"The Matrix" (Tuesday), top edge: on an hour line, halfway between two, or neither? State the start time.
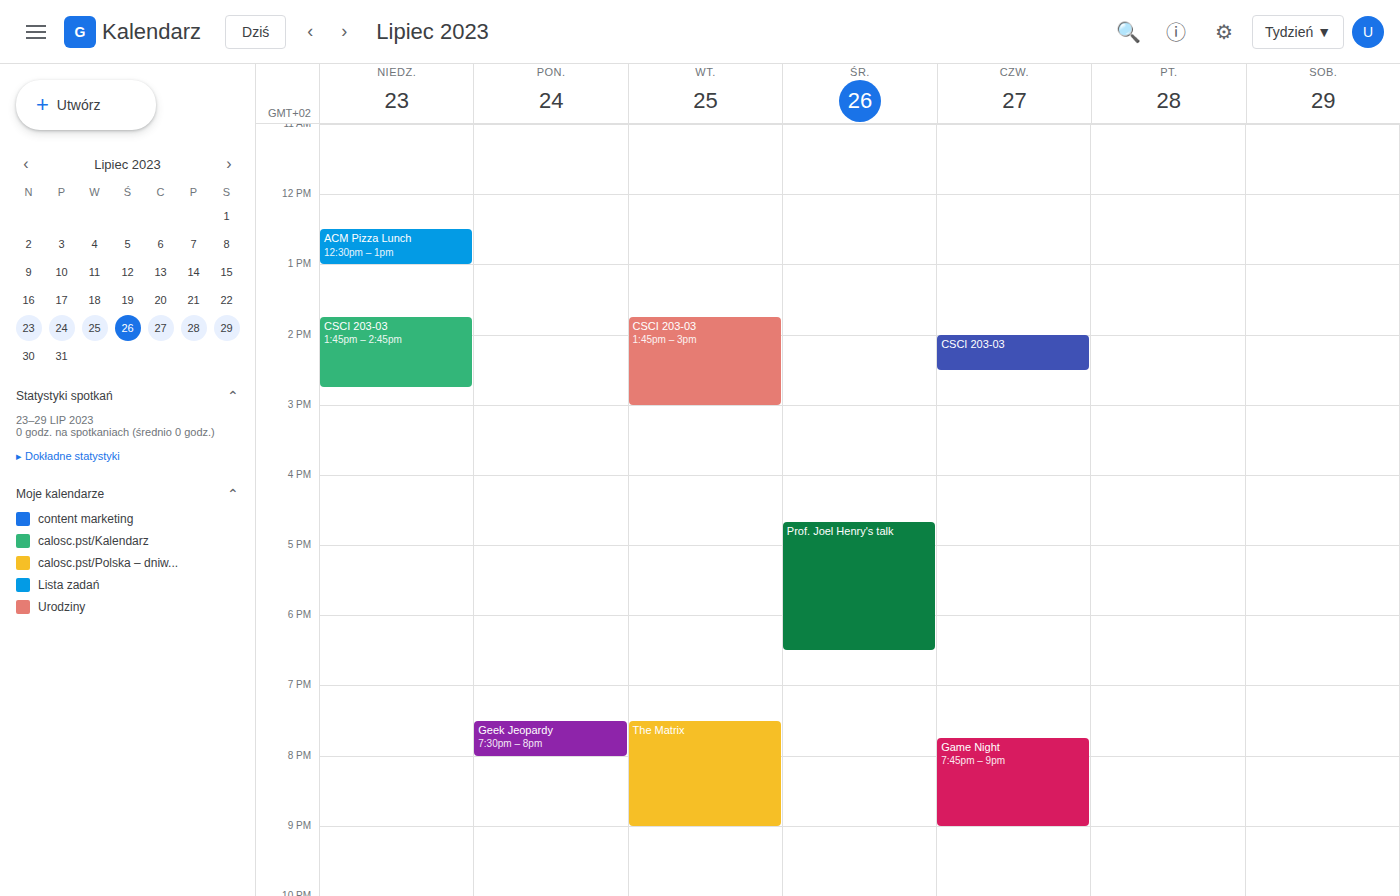
7:30 PM -- halfway between the 7 PM and 8 PM lines.